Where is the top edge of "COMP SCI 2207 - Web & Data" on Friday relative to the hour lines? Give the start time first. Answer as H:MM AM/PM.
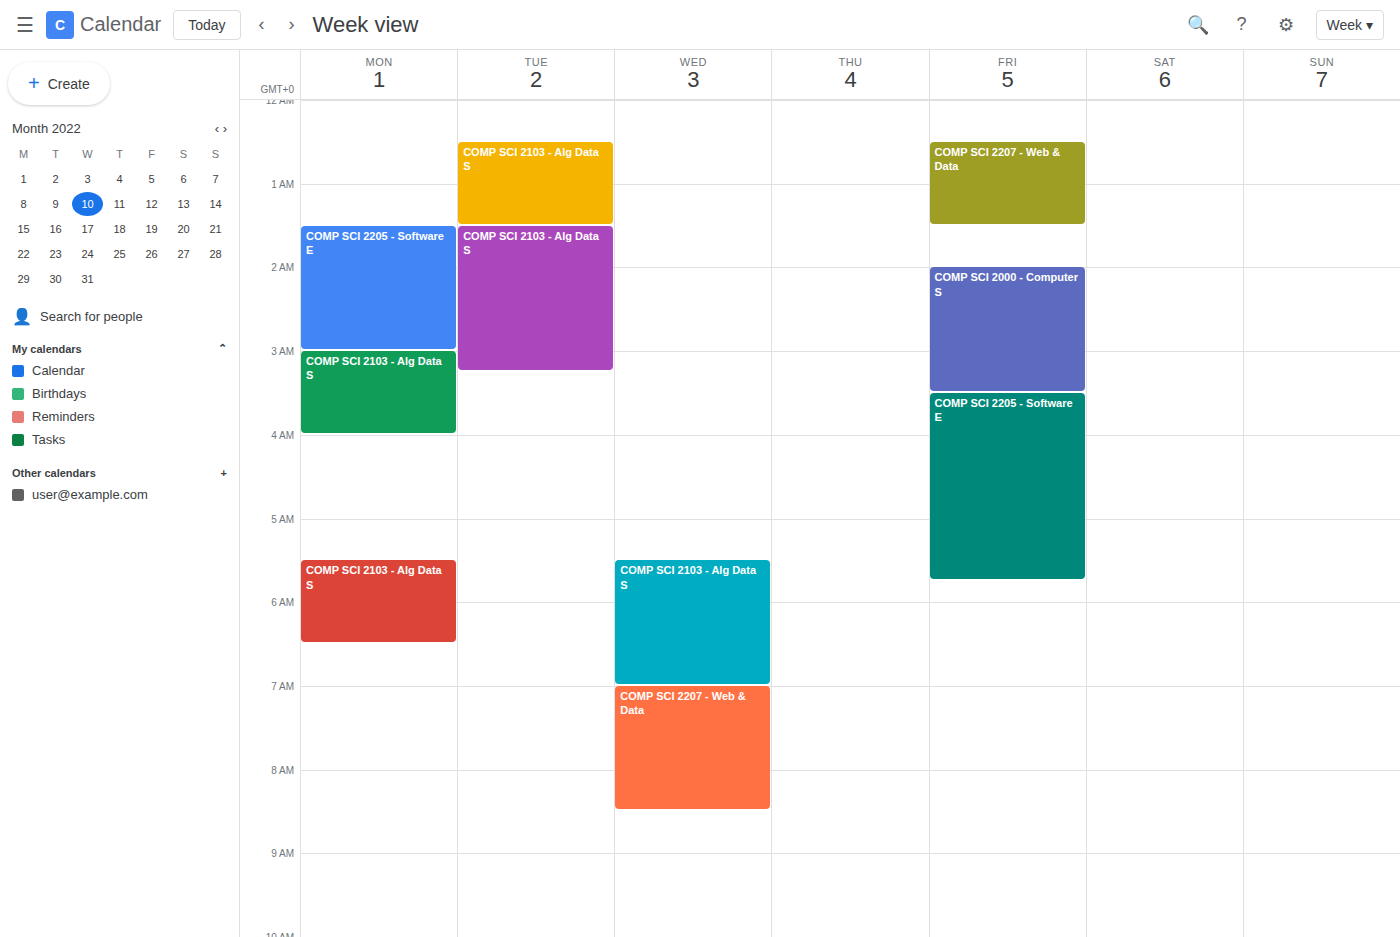
12:30 AM -- halfway between the 12 AM and 1 AM lines.